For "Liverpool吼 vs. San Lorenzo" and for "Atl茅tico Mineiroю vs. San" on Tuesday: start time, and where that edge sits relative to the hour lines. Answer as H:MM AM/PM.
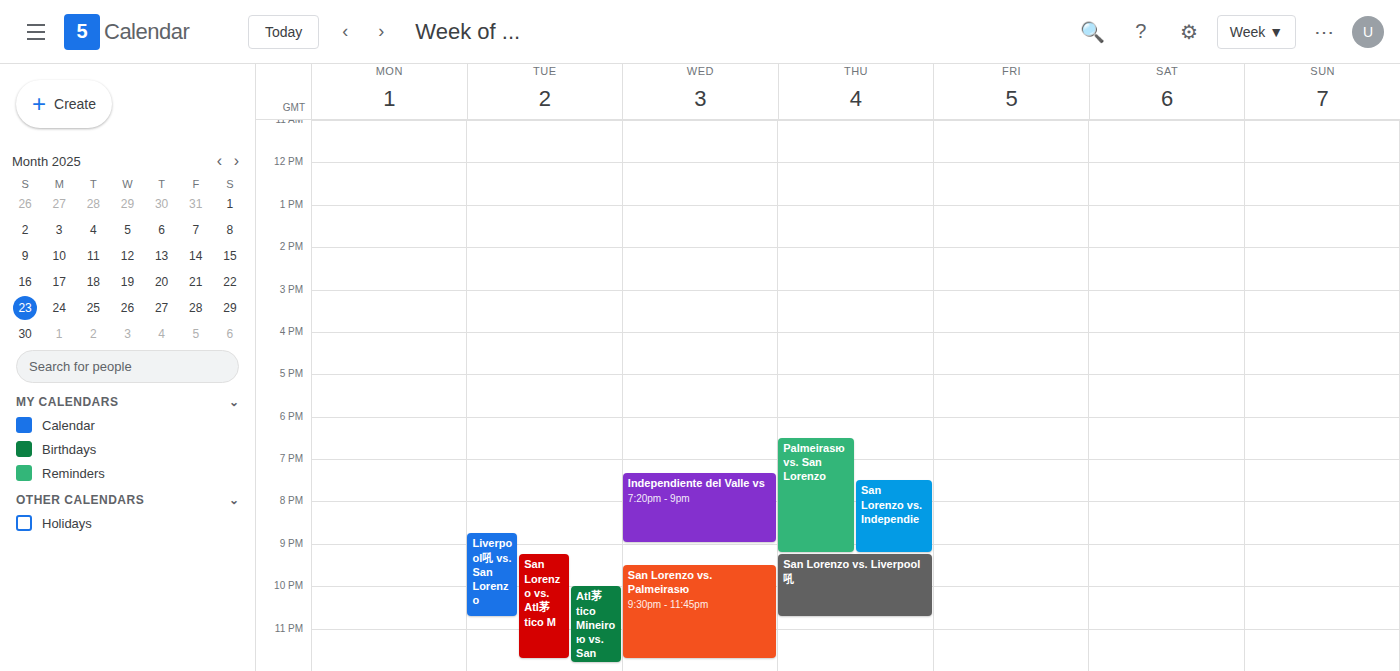
"Liverpool吼 vs. San Lorenzo": 8:45 PM, neither: three quarters of the way from the 8 PM line to the 9 PM line. "Atl茅tico Mineiroю vs. San": 10:00 PM, exactly on the 10 PM line.